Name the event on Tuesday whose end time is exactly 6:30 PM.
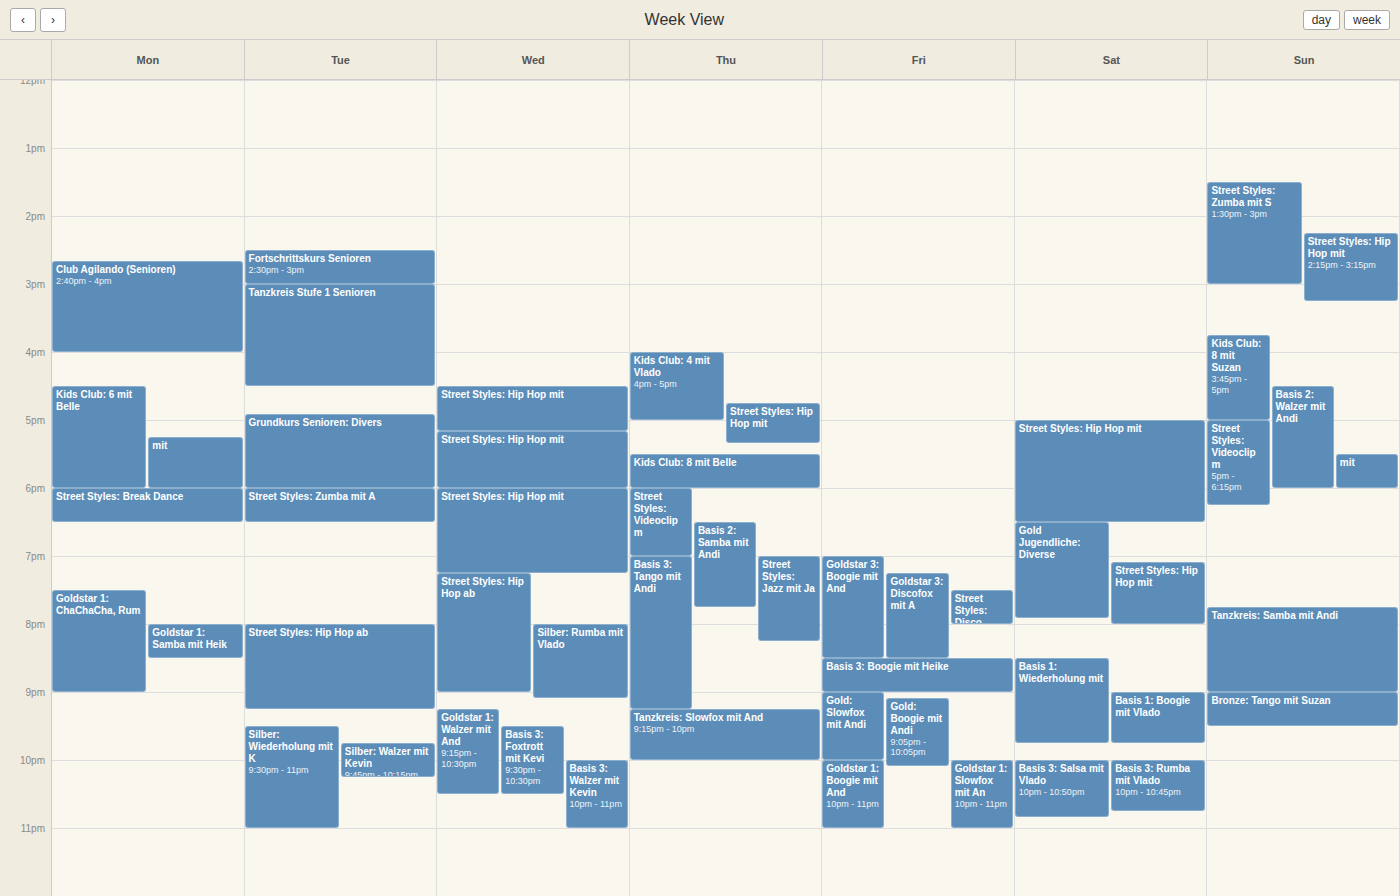
"Street Styles: Zumba mit A"